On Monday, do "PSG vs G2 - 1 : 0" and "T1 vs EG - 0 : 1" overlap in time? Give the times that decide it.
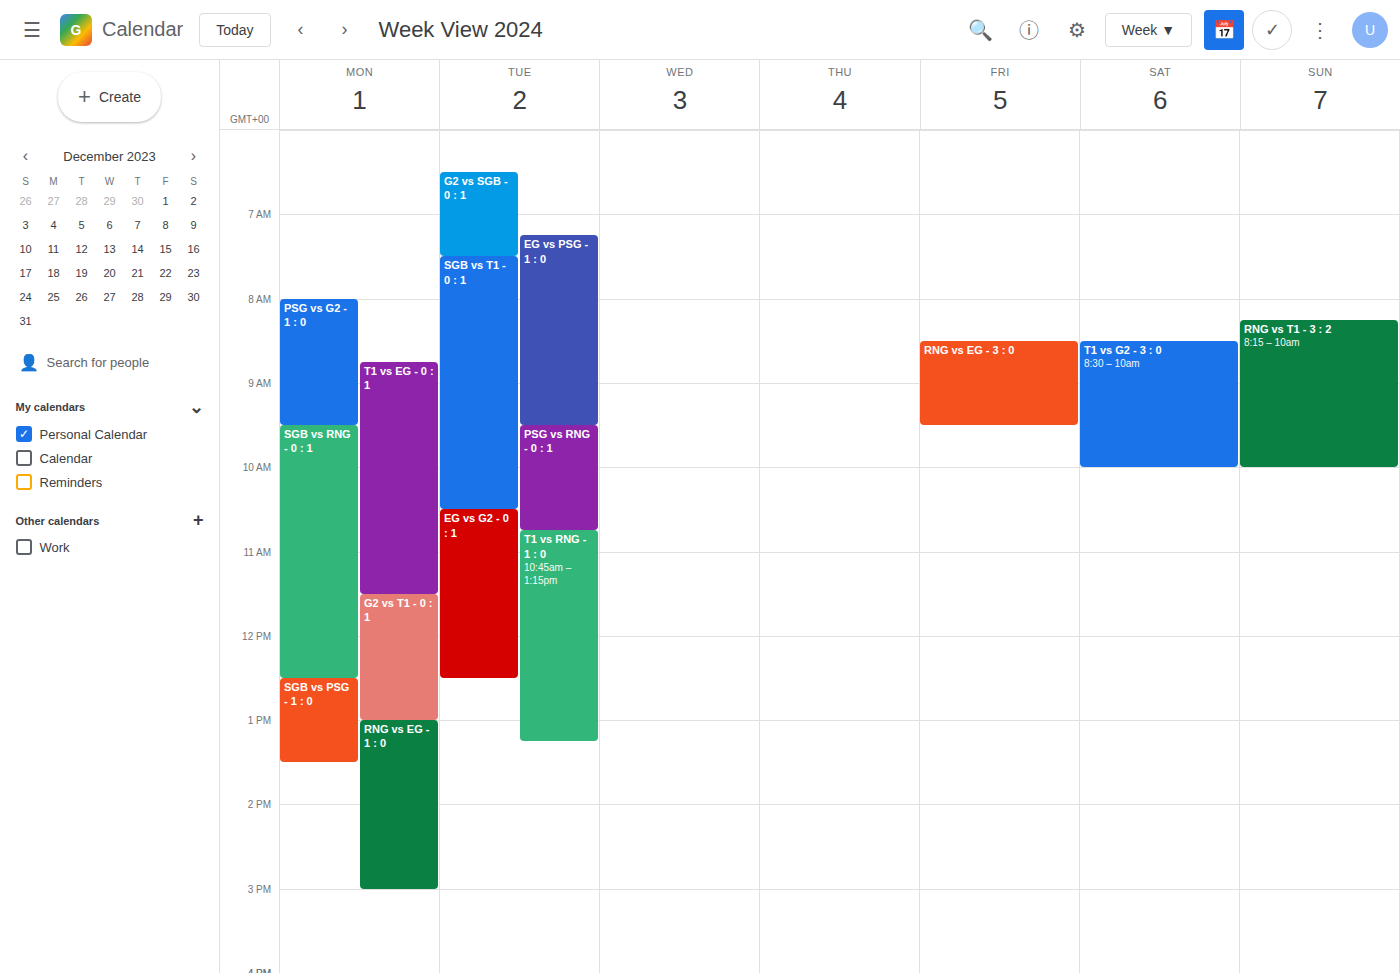
"T1 vs EG - 0 : 1" starts at 8:45 AM, before "PSG vs G2 - 1 : 0" ends at 9:30 AM -- they overlap.